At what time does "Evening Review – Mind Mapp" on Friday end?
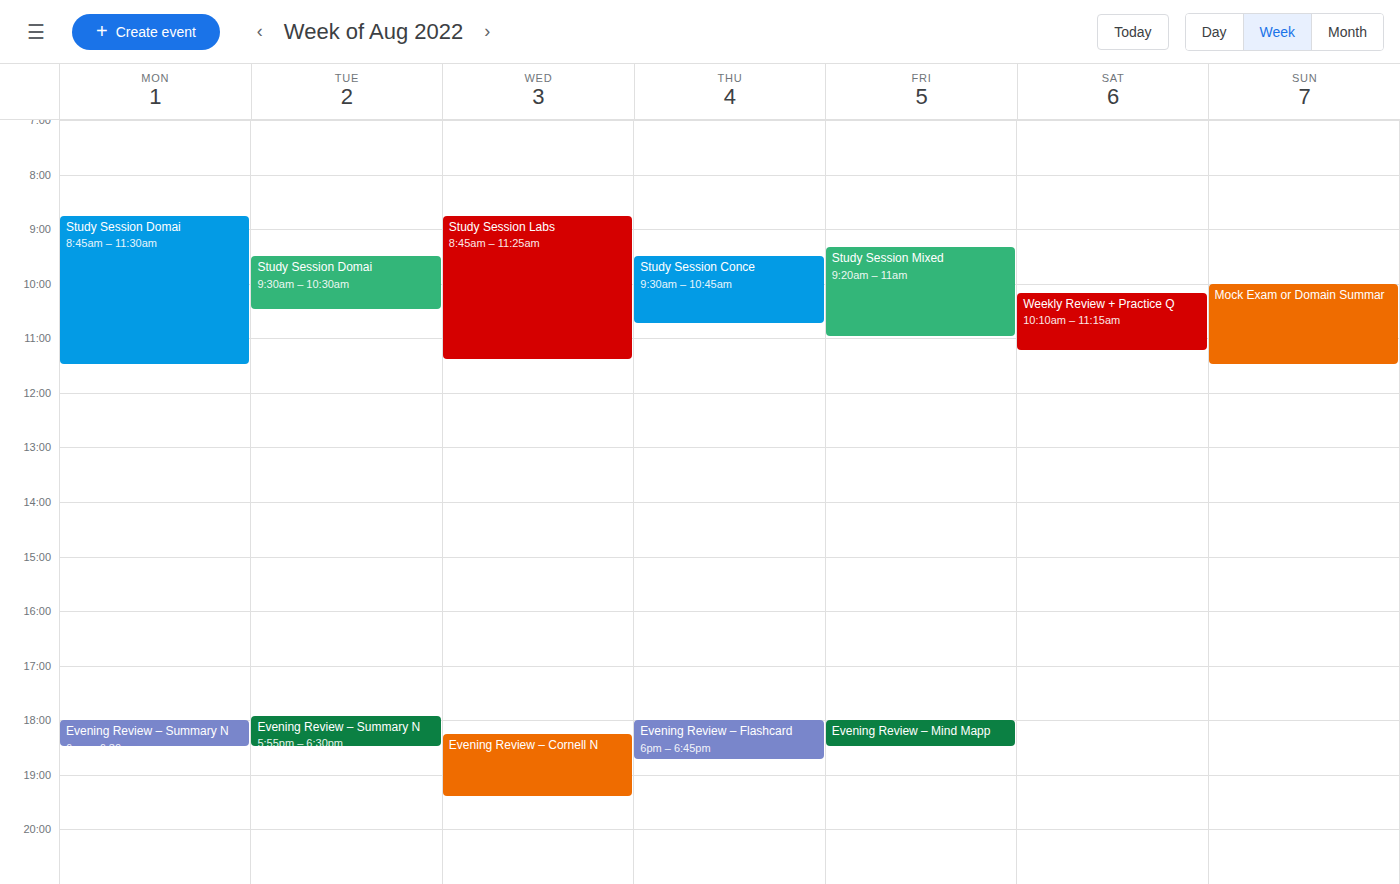
6:30 PM